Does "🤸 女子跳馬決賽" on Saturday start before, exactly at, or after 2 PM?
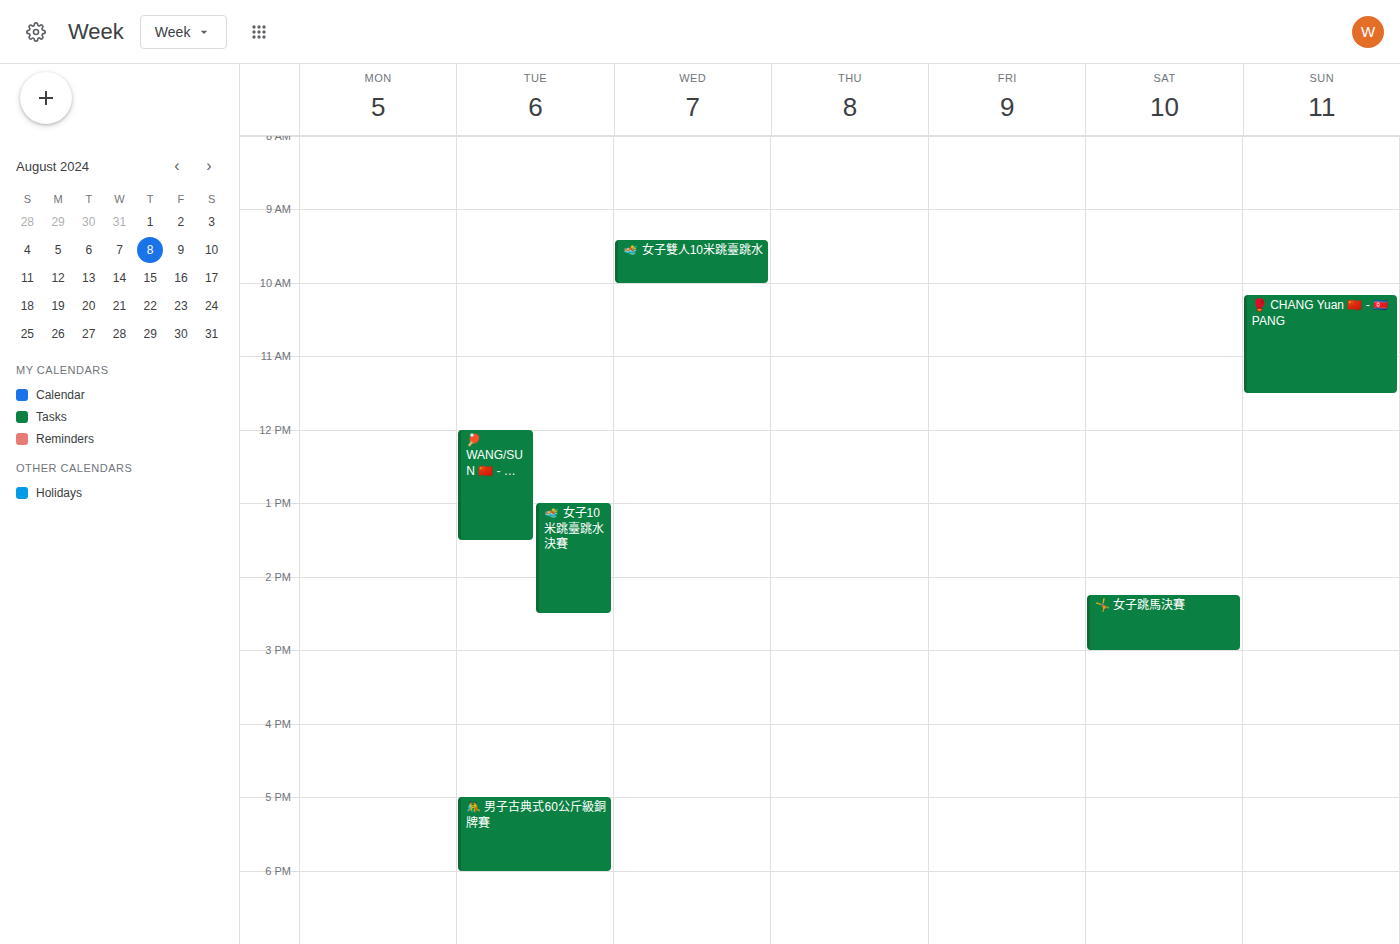
2:15 PM -- after 2 PM, 15 minutes below the 2 PM line.